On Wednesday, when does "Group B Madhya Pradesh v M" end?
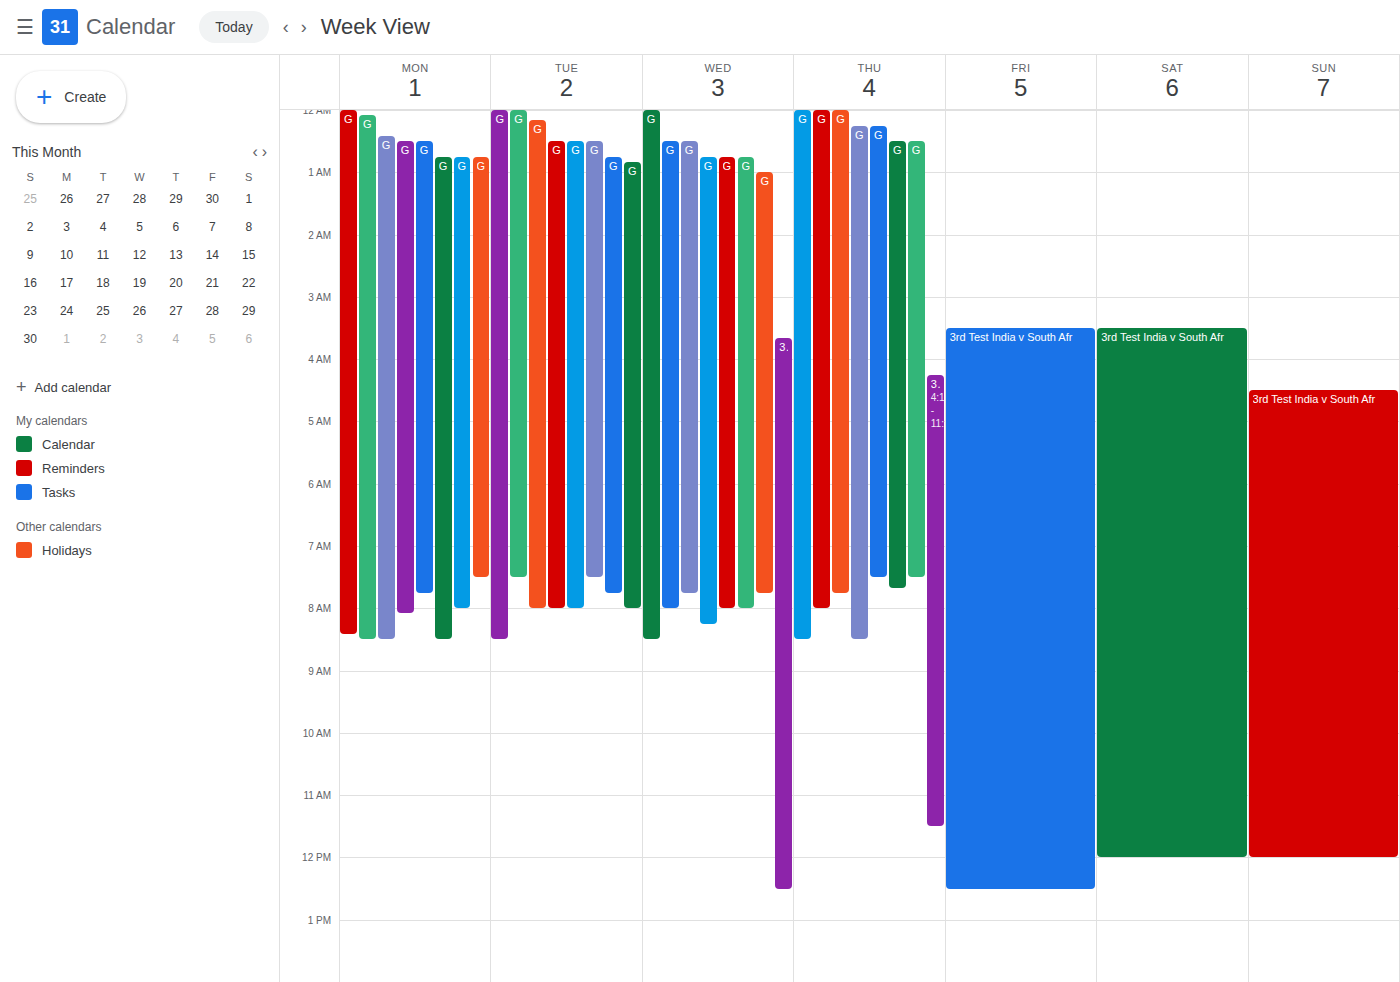
7:45 AM